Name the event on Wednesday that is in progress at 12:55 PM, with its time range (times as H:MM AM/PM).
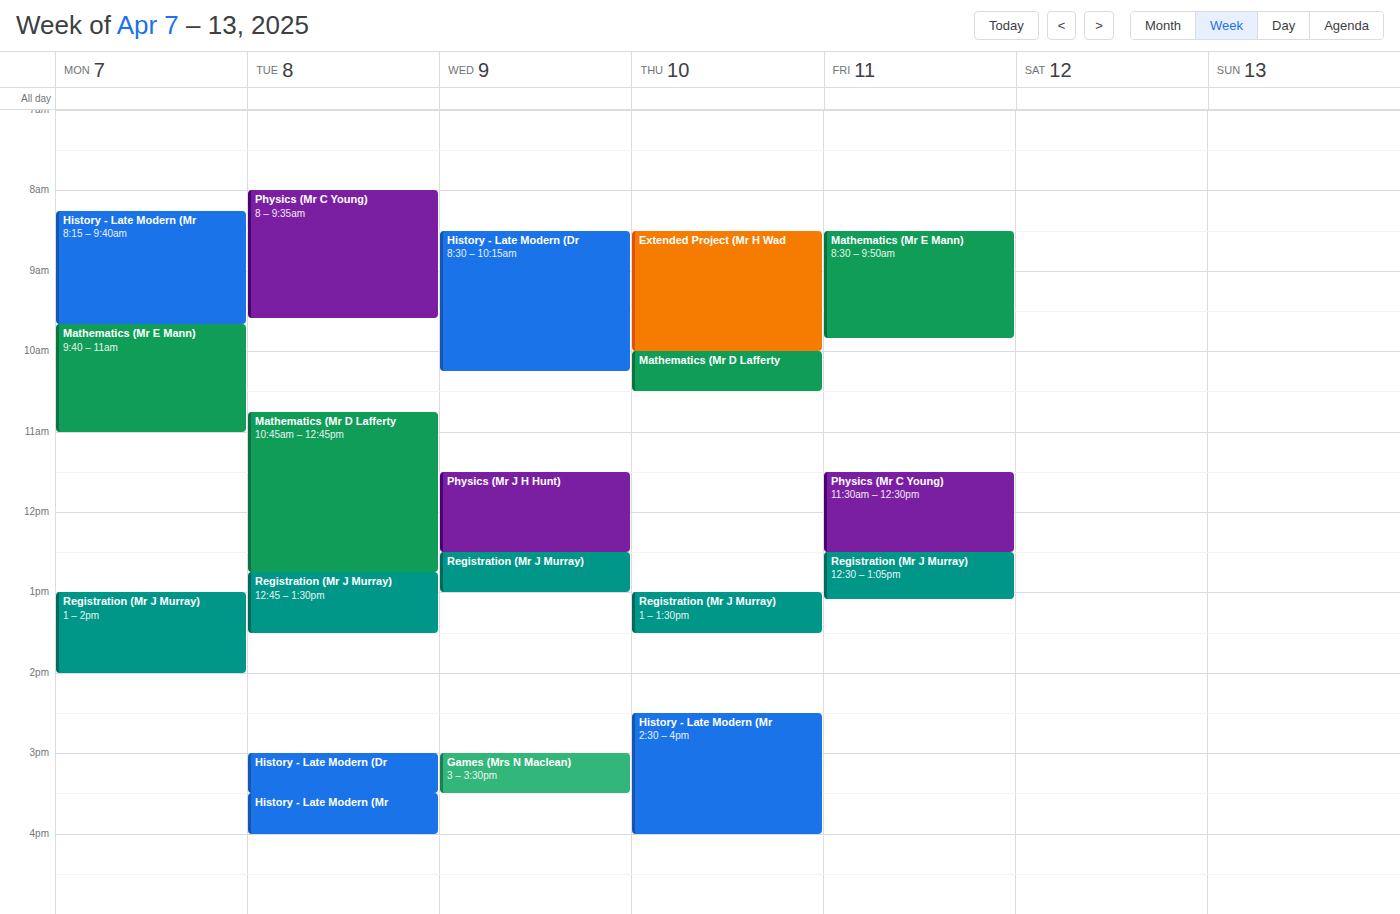
"Registration (Mr J Murray)", 12:30 PM to 1:00 PM